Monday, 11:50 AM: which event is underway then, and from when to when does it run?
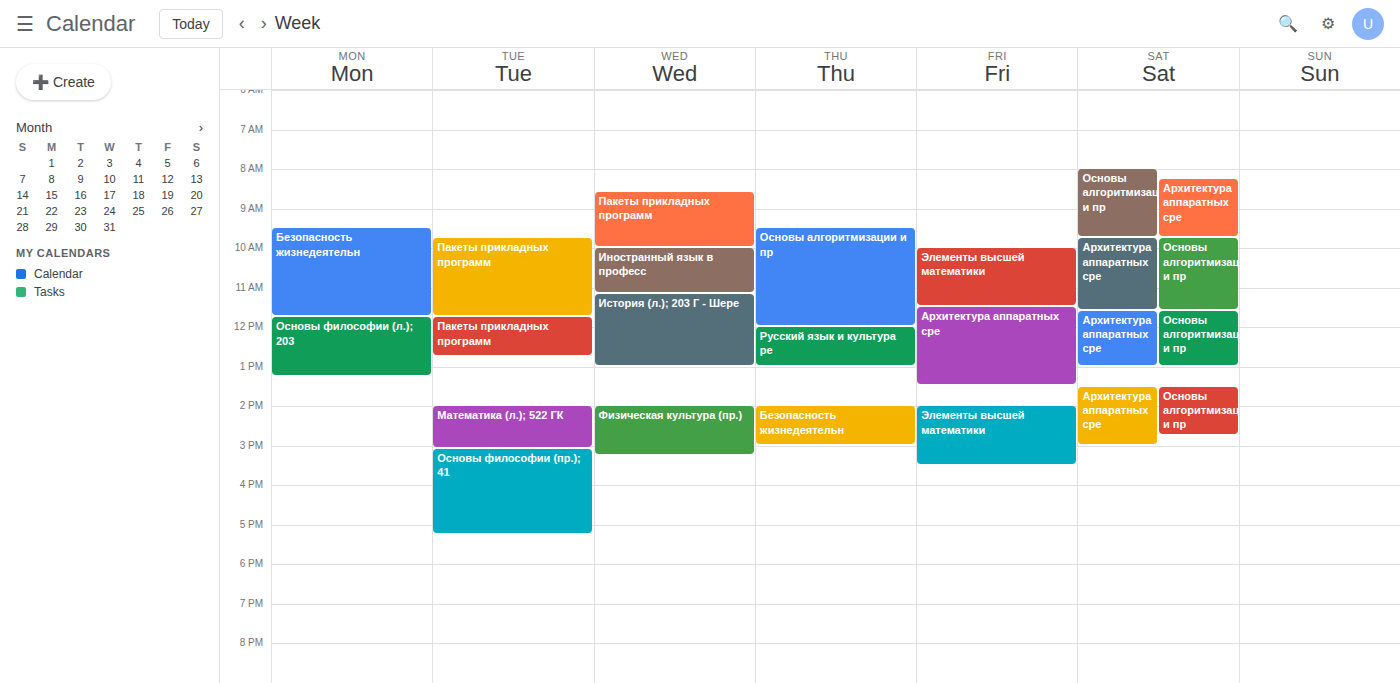
"Основы философии (л.); 203", 11:45 AM to 1:15 PM